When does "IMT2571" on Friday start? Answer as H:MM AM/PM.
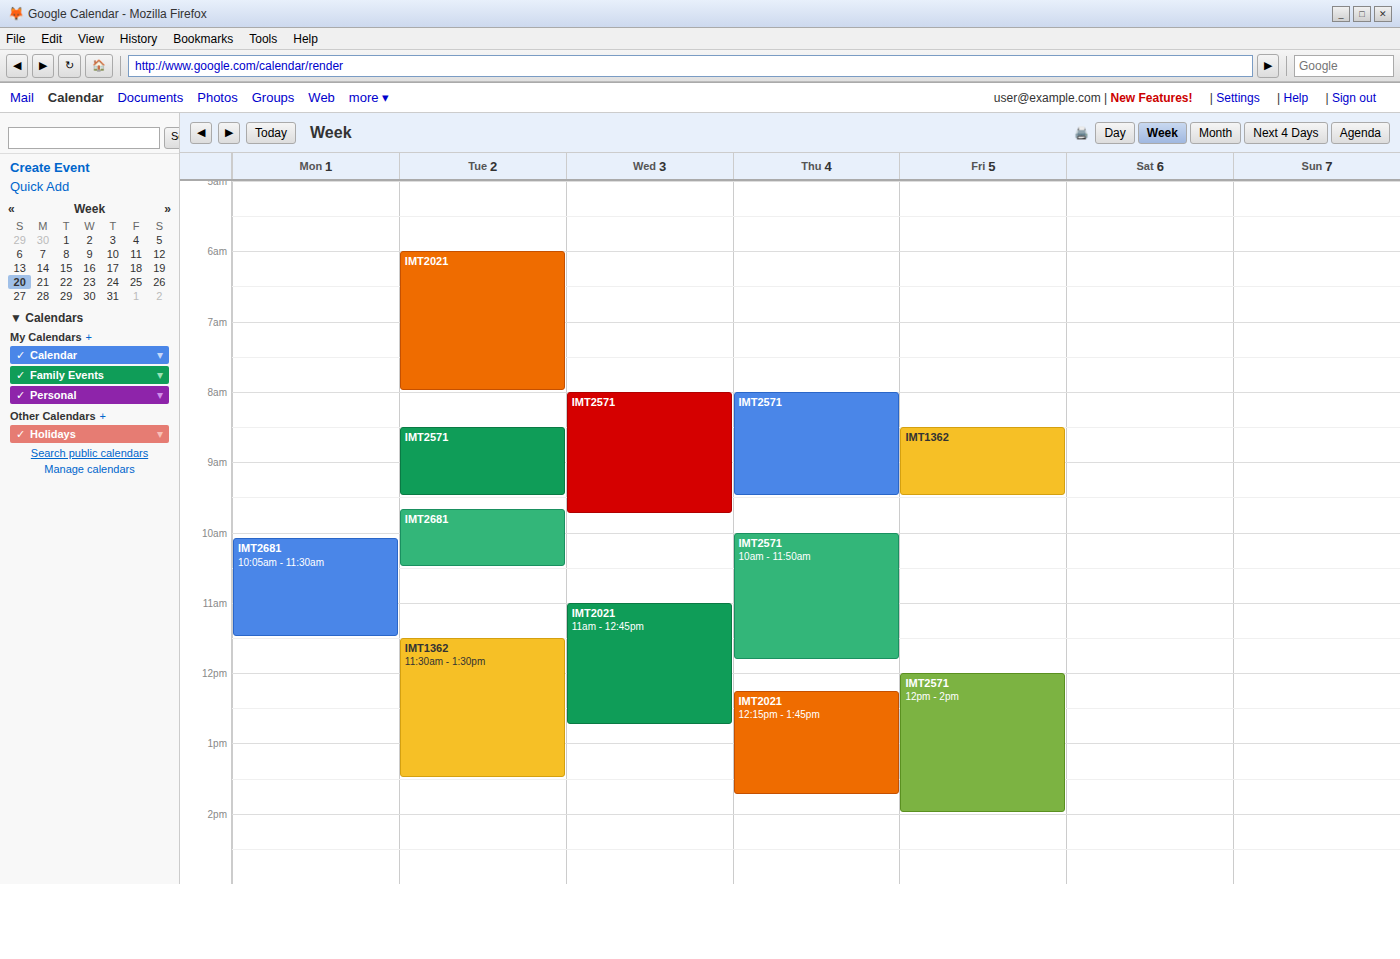
12:00 PM